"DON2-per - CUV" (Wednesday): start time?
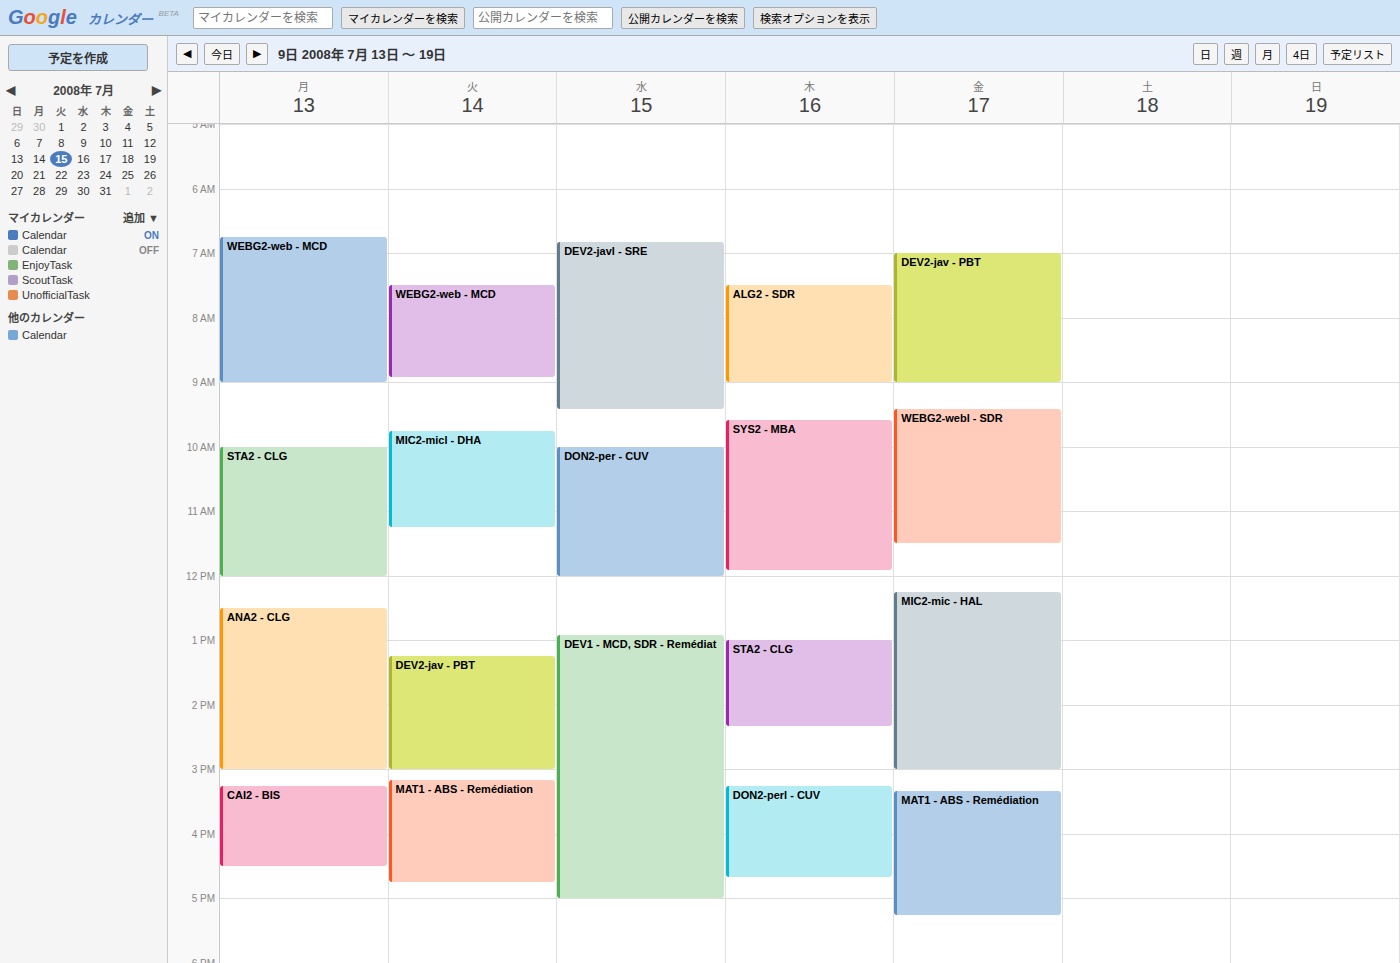
10:00 AM